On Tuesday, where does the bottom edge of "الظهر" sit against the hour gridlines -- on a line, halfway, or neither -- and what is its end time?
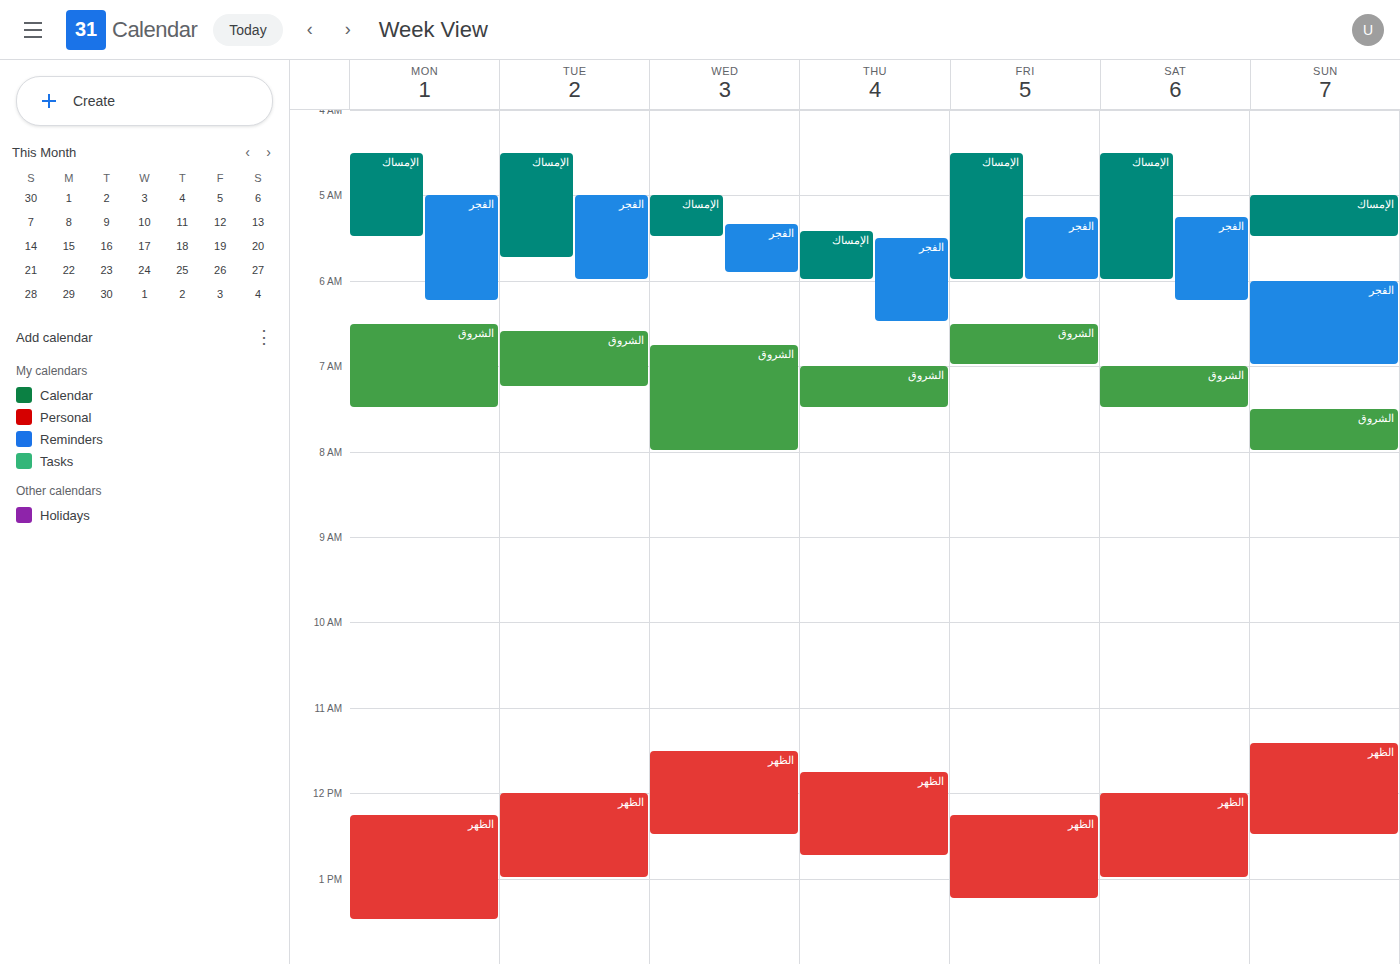
13:00 -- exactly on the 13:00 line.